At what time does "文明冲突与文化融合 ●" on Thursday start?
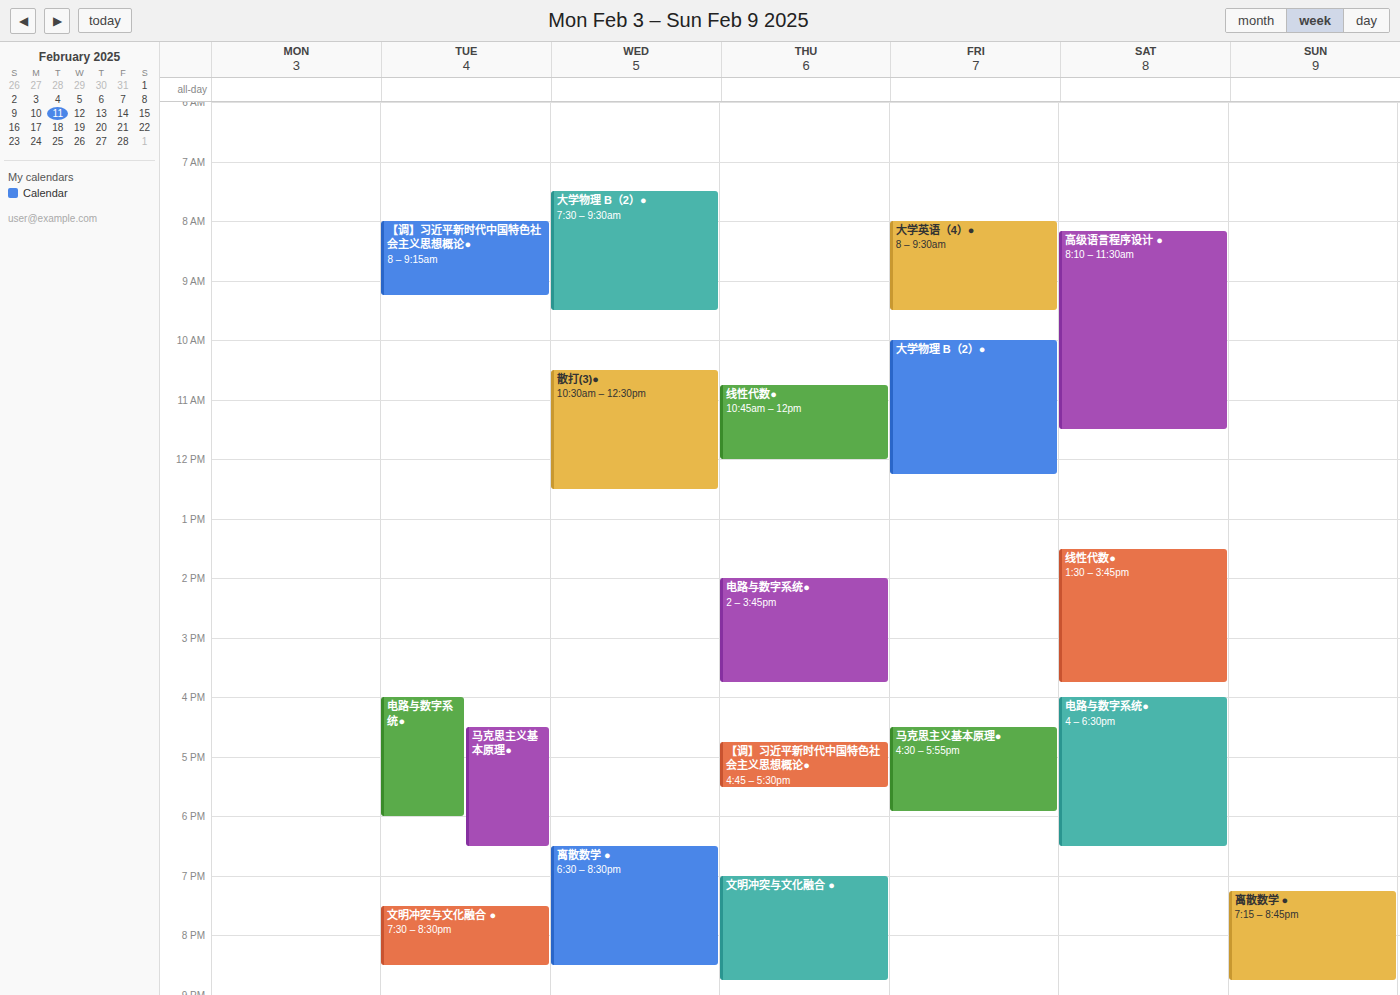
7:00 PM